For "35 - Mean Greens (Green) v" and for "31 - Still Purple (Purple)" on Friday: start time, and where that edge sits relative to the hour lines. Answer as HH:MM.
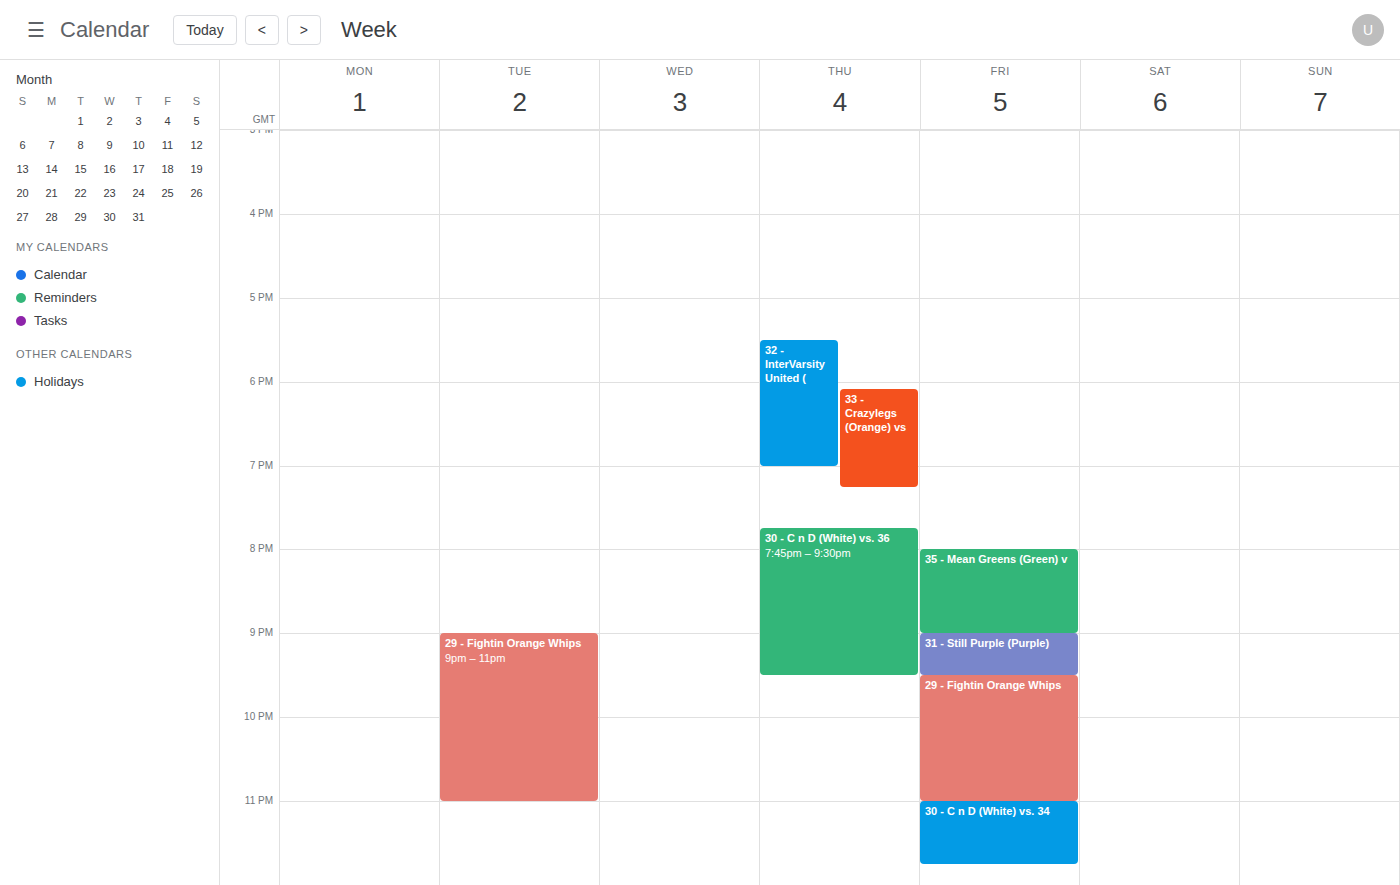
"35 - Mean Greens (Green) v": 20:00, exactly on the 20:00 line. "31 - Still Purple (Purple)": 21:00, exactly on the 21:00 line.